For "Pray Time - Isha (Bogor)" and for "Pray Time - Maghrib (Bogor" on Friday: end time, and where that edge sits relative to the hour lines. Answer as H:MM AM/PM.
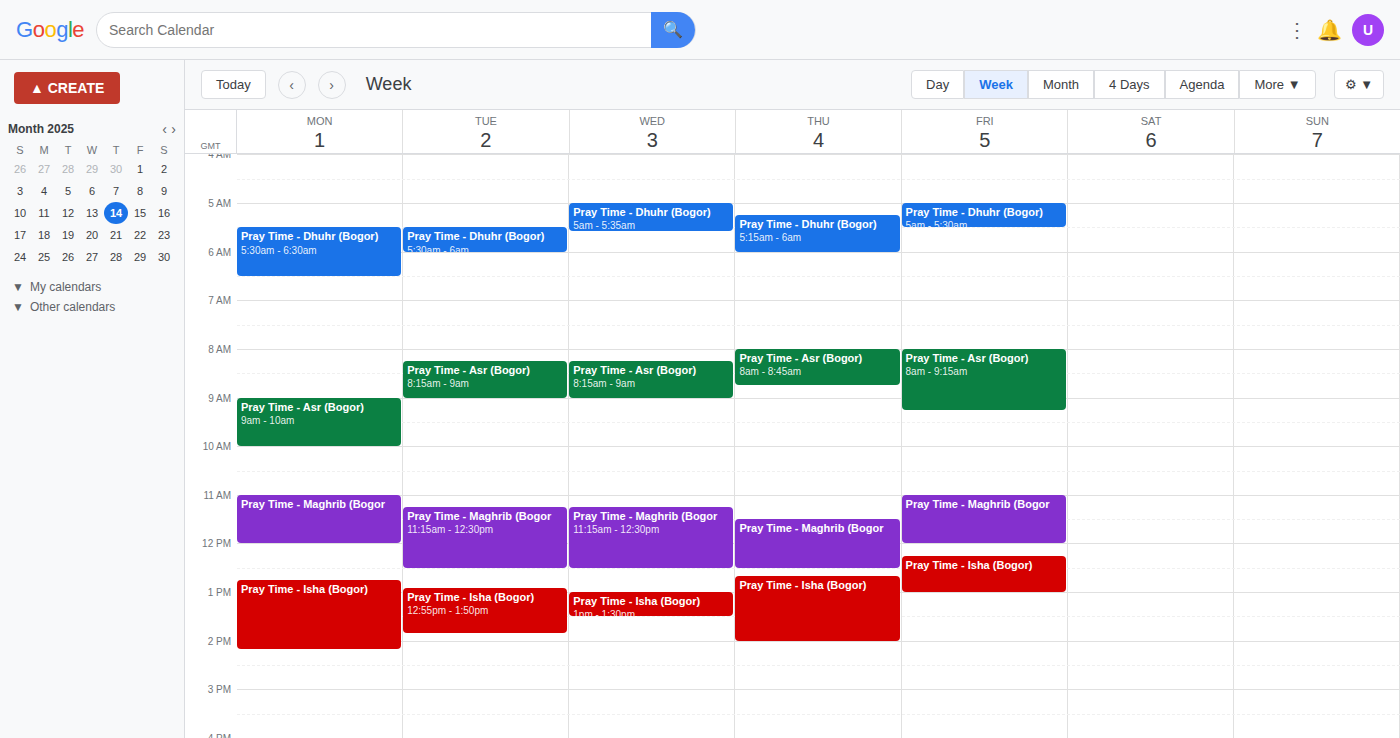
"Pray Time - Isha (Bogor)": 1:00 PM, exactly on the 1 PM line. "Pray Time - Maghrib (Bogor": 12:00 PM, exactly on the 12 PM line.